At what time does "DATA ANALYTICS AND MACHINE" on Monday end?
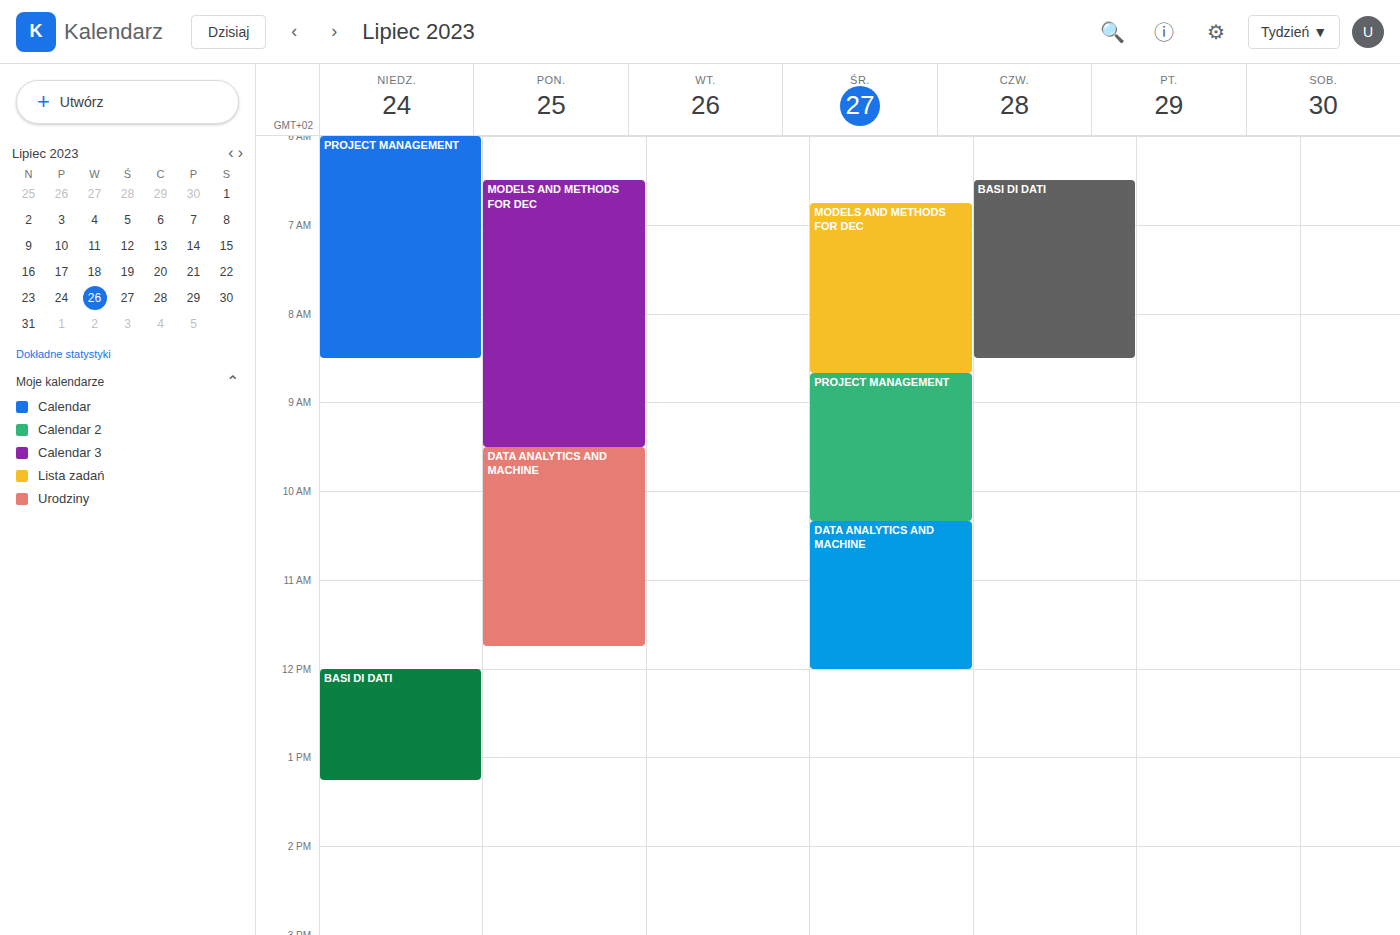
11:45 AM